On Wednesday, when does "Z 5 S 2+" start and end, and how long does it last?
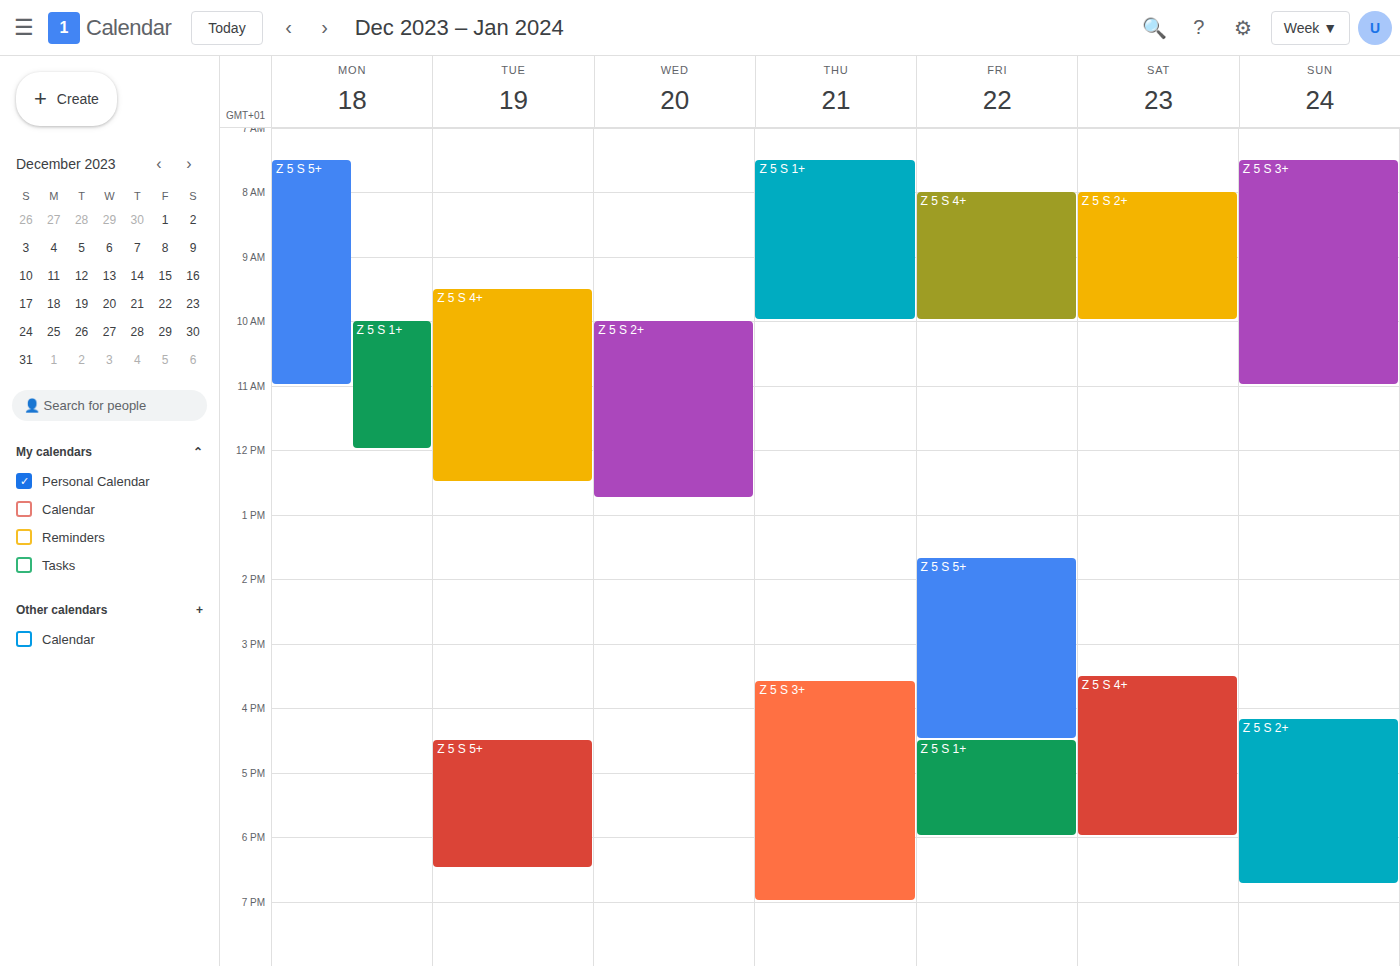
10:00 AM to 12:45 PM, 2 hours 45 minutes